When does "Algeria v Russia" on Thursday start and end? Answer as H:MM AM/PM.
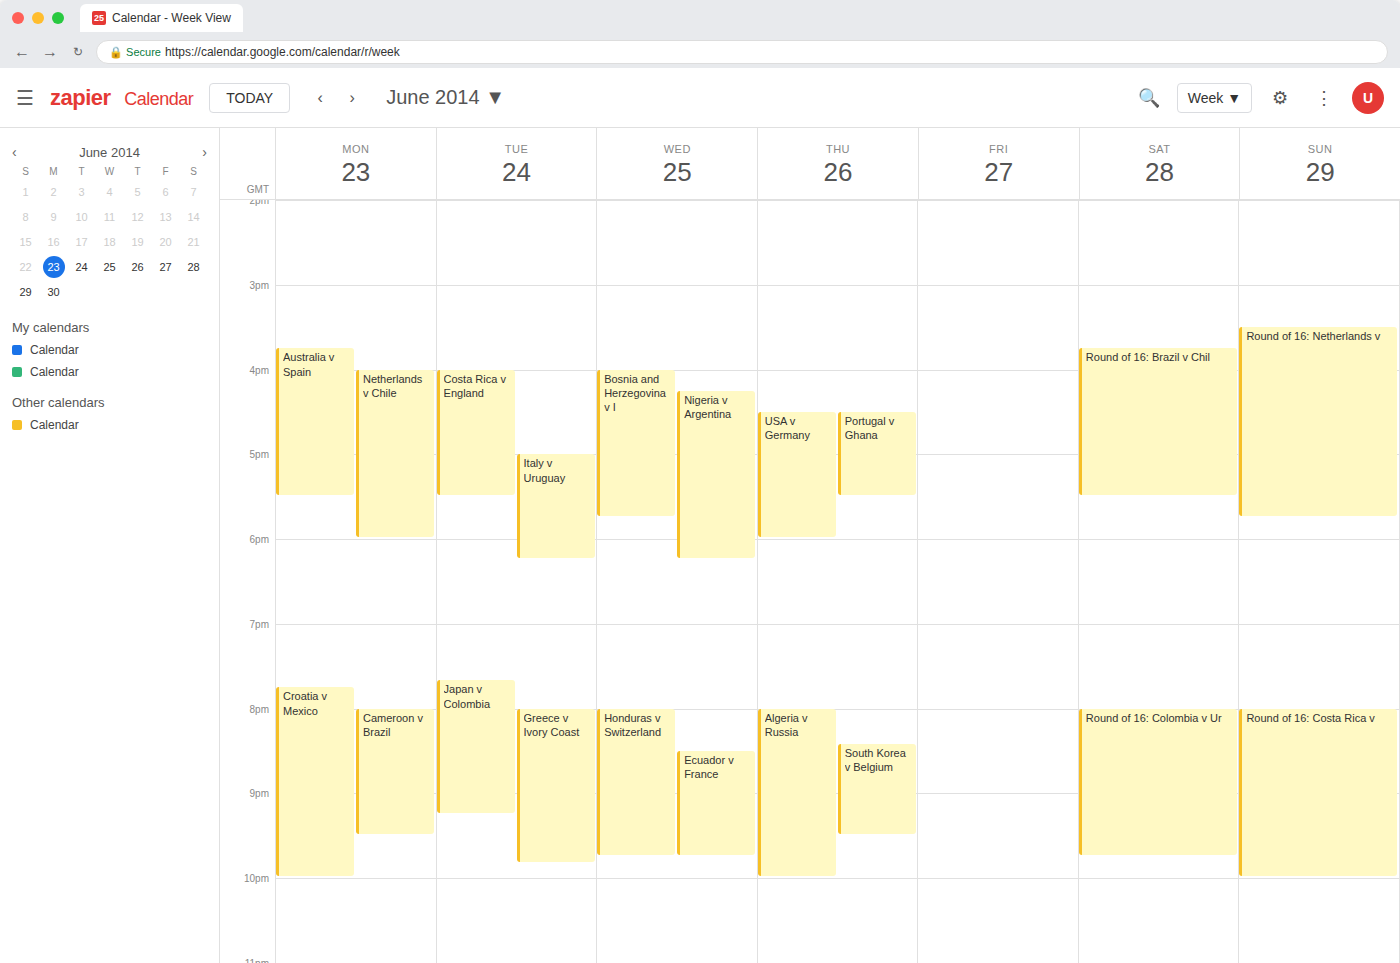
8:00 PM to 10:00 PM